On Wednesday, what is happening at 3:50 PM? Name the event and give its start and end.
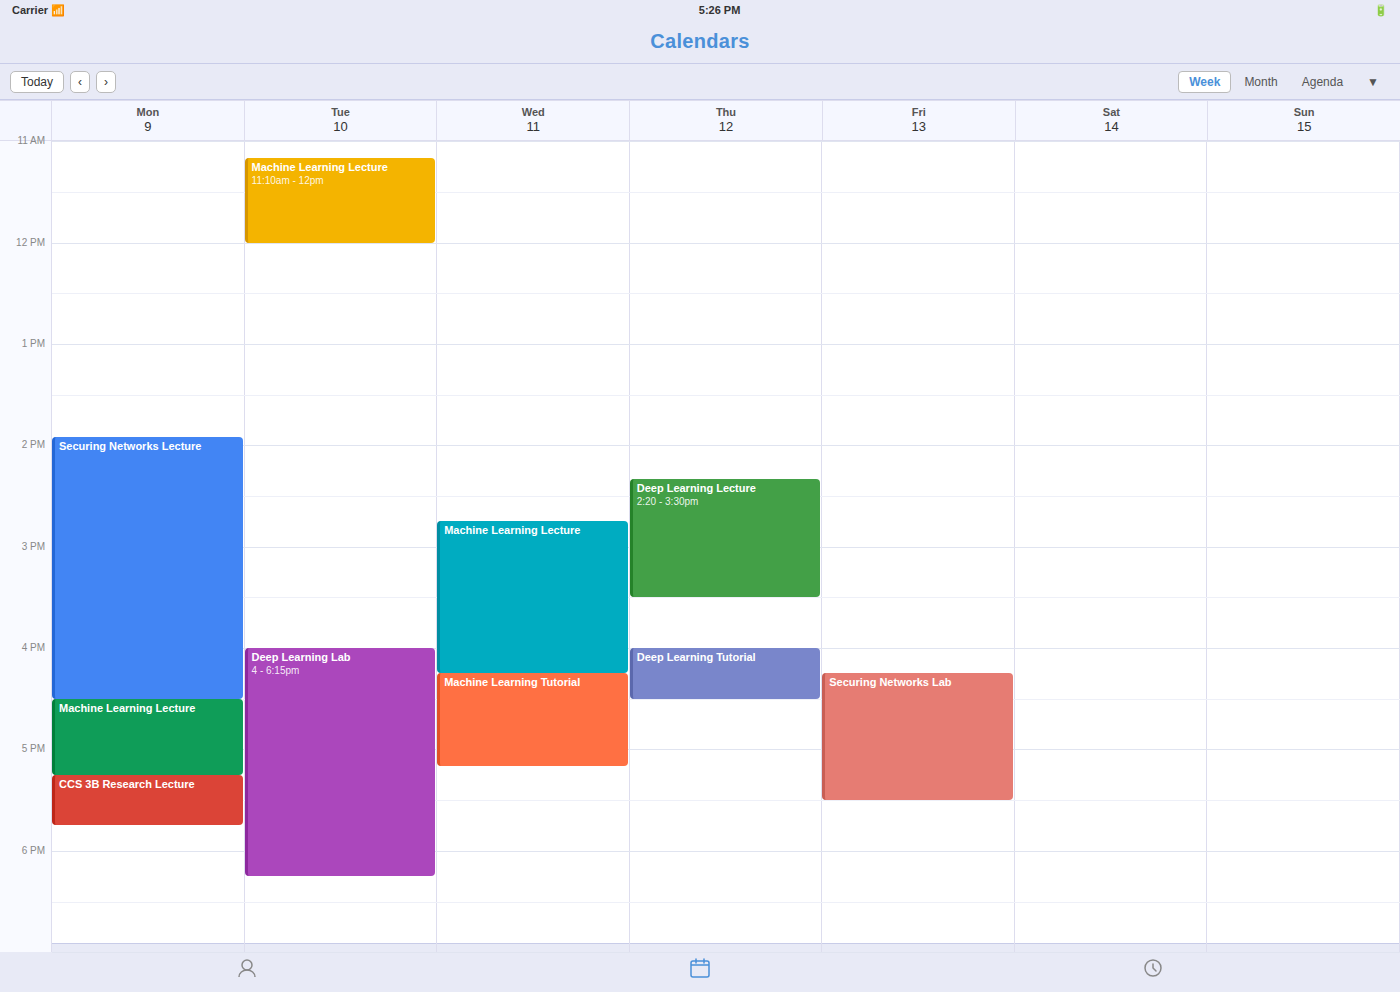
"Machine Learning Lecture", 2:45 PM to 4:15 PM